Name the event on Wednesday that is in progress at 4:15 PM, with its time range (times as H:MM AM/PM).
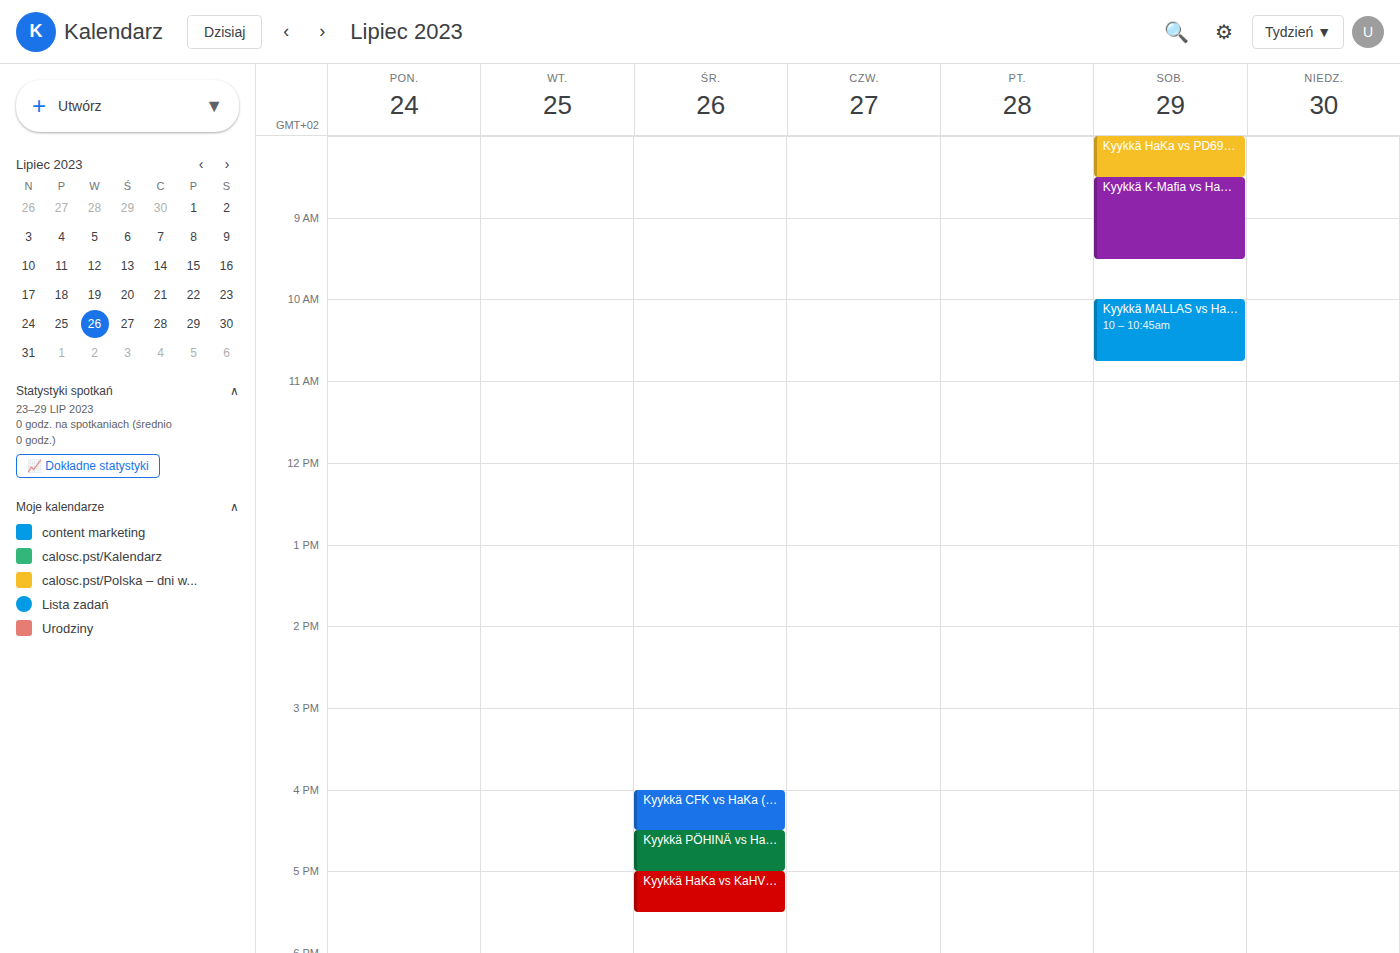
"Kyykkä CFK vs HaKa (kenttä", 4:00 PM to 4:30 PM